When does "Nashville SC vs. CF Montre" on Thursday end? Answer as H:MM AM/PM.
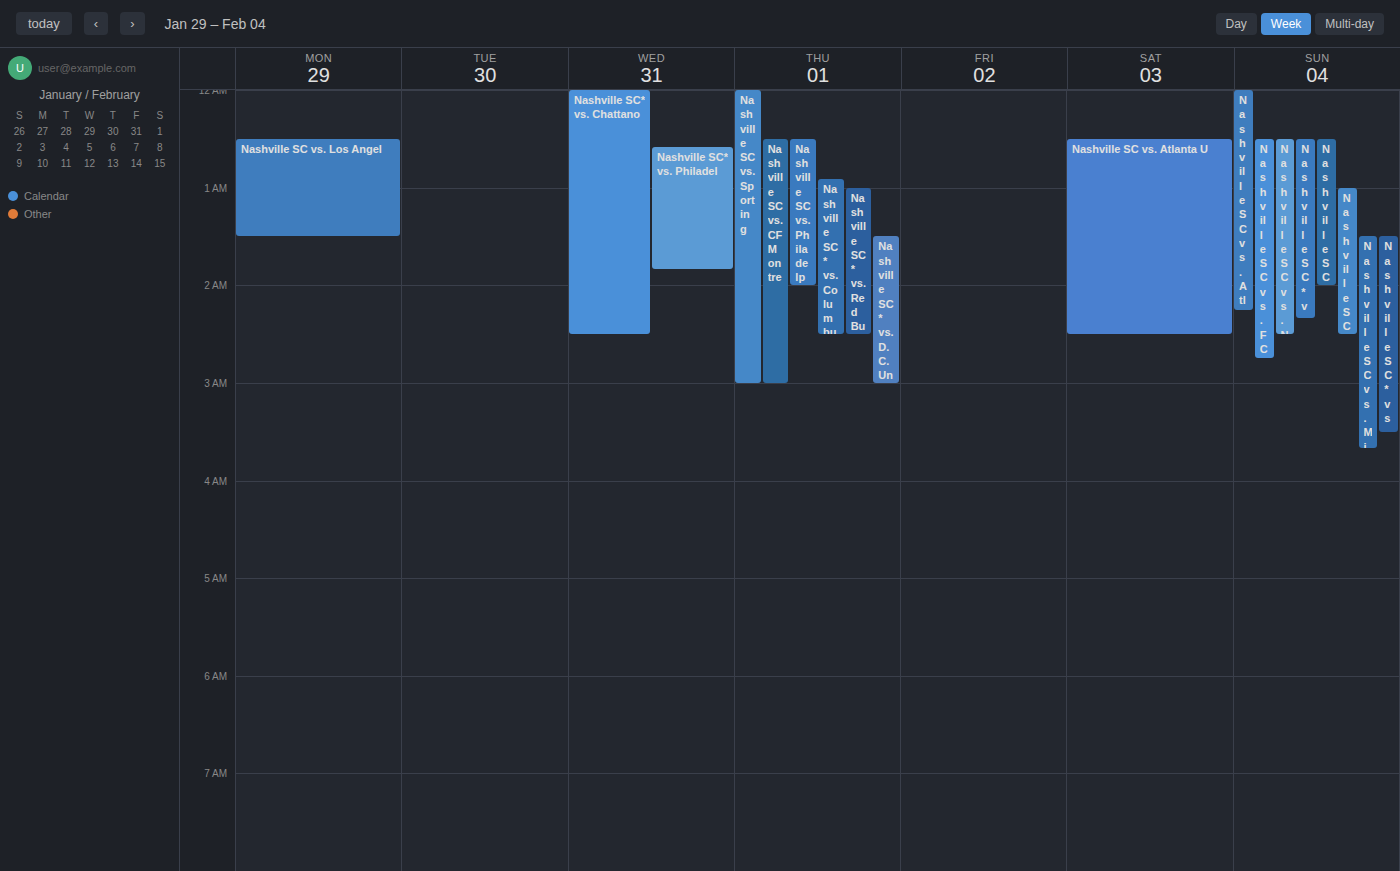
3:00 AM